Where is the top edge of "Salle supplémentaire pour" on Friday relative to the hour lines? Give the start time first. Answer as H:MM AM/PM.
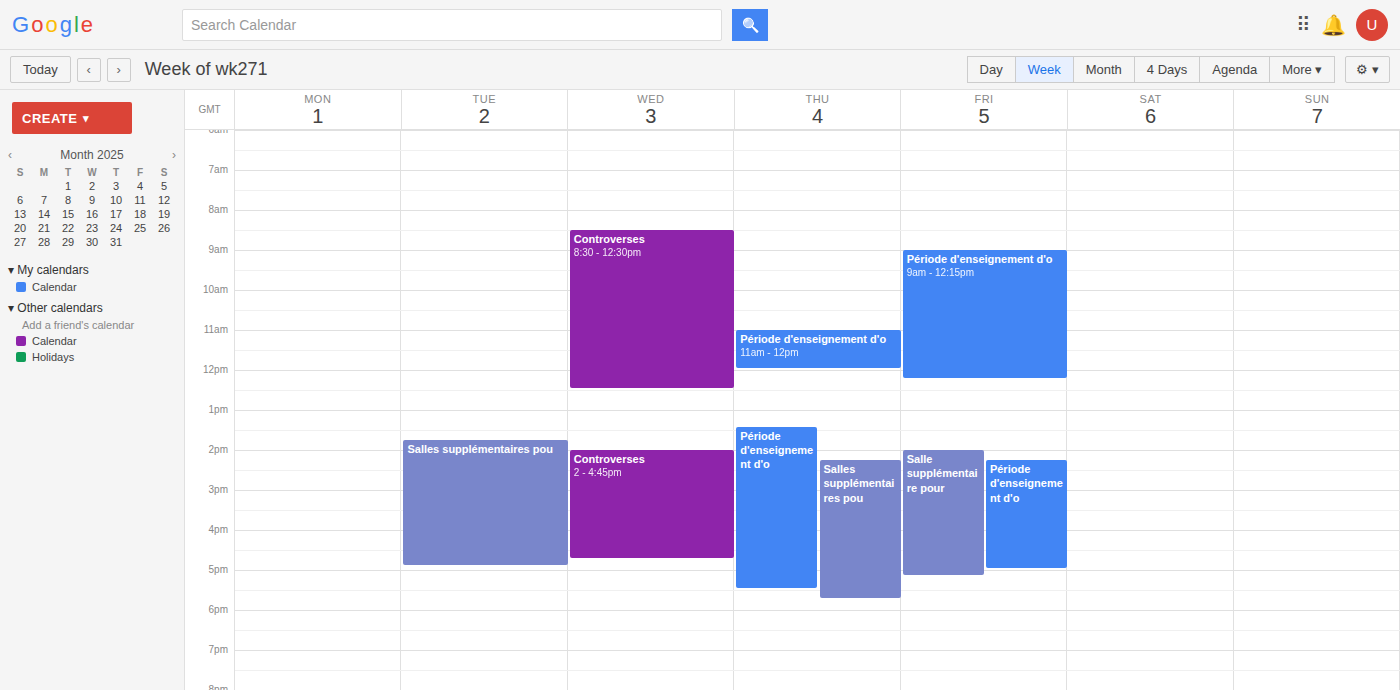
2:00 PM -- exactly on the 2 PM line.